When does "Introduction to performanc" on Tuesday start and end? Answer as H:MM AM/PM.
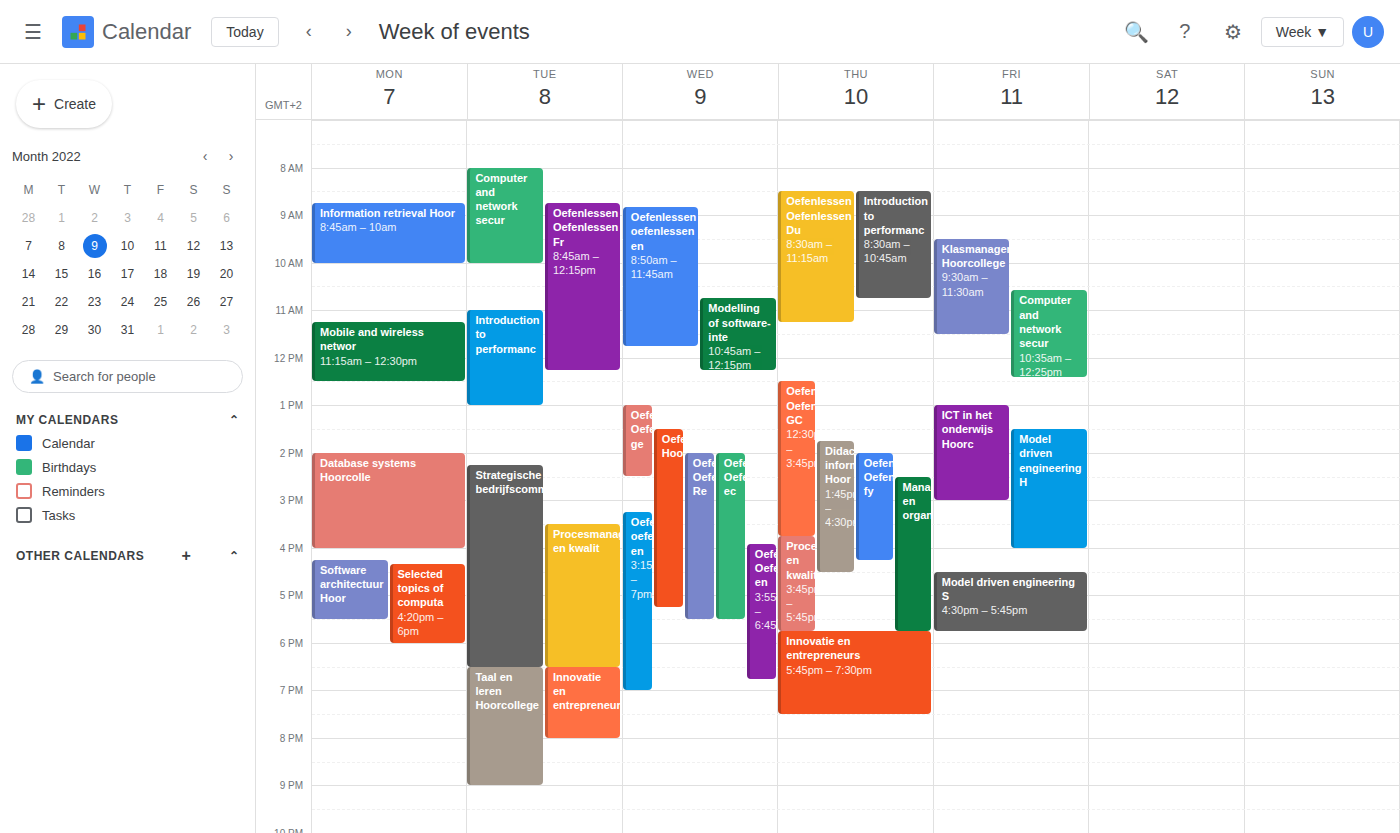
11:00 AM to 1:00 PM